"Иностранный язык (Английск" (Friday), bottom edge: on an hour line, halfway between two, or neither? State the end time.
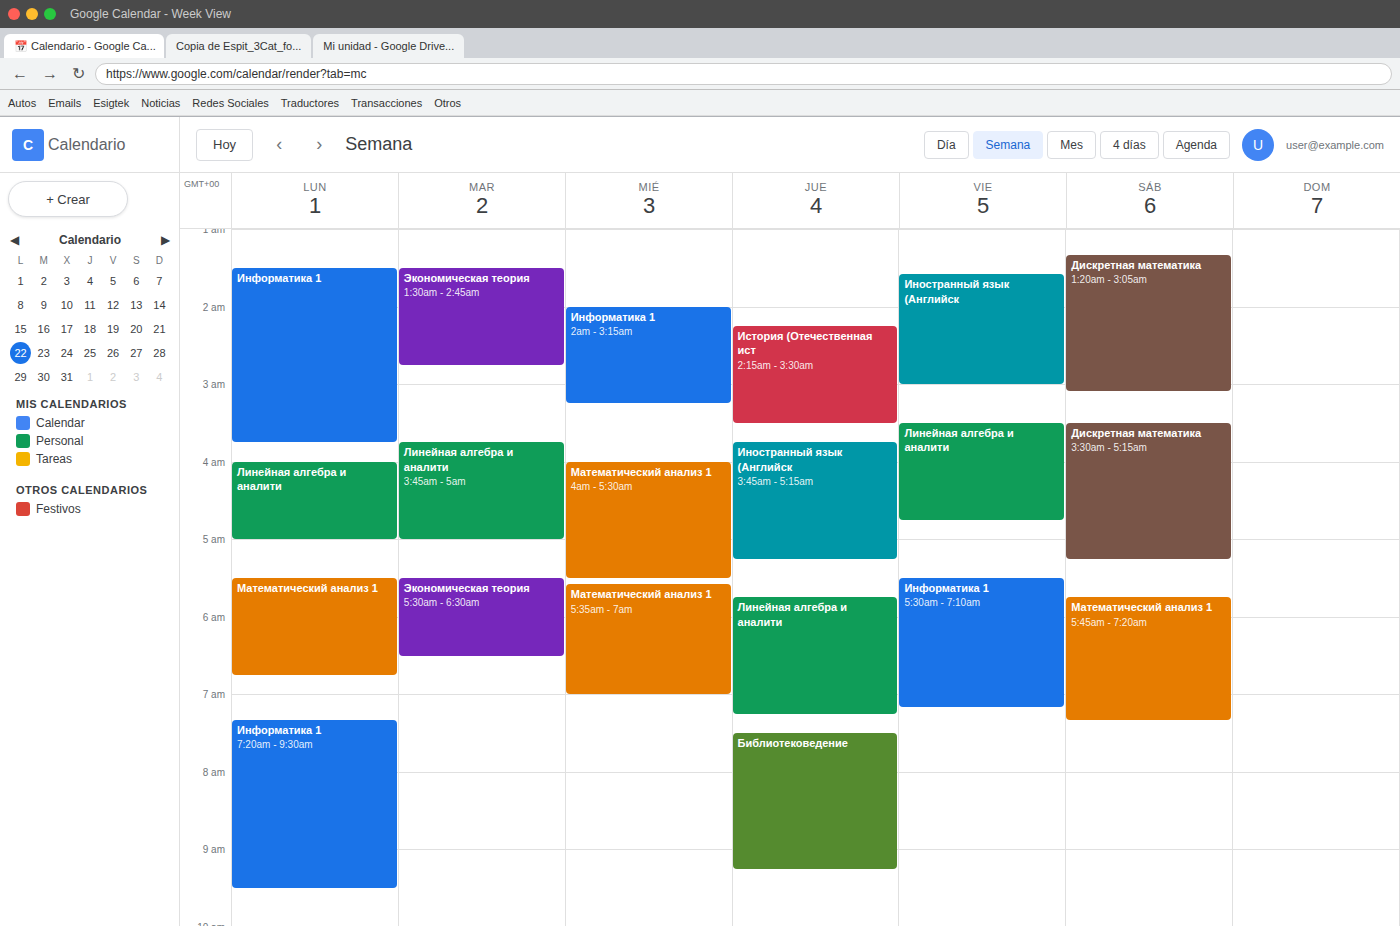
03:00 -- exactly on the 03:00 line.